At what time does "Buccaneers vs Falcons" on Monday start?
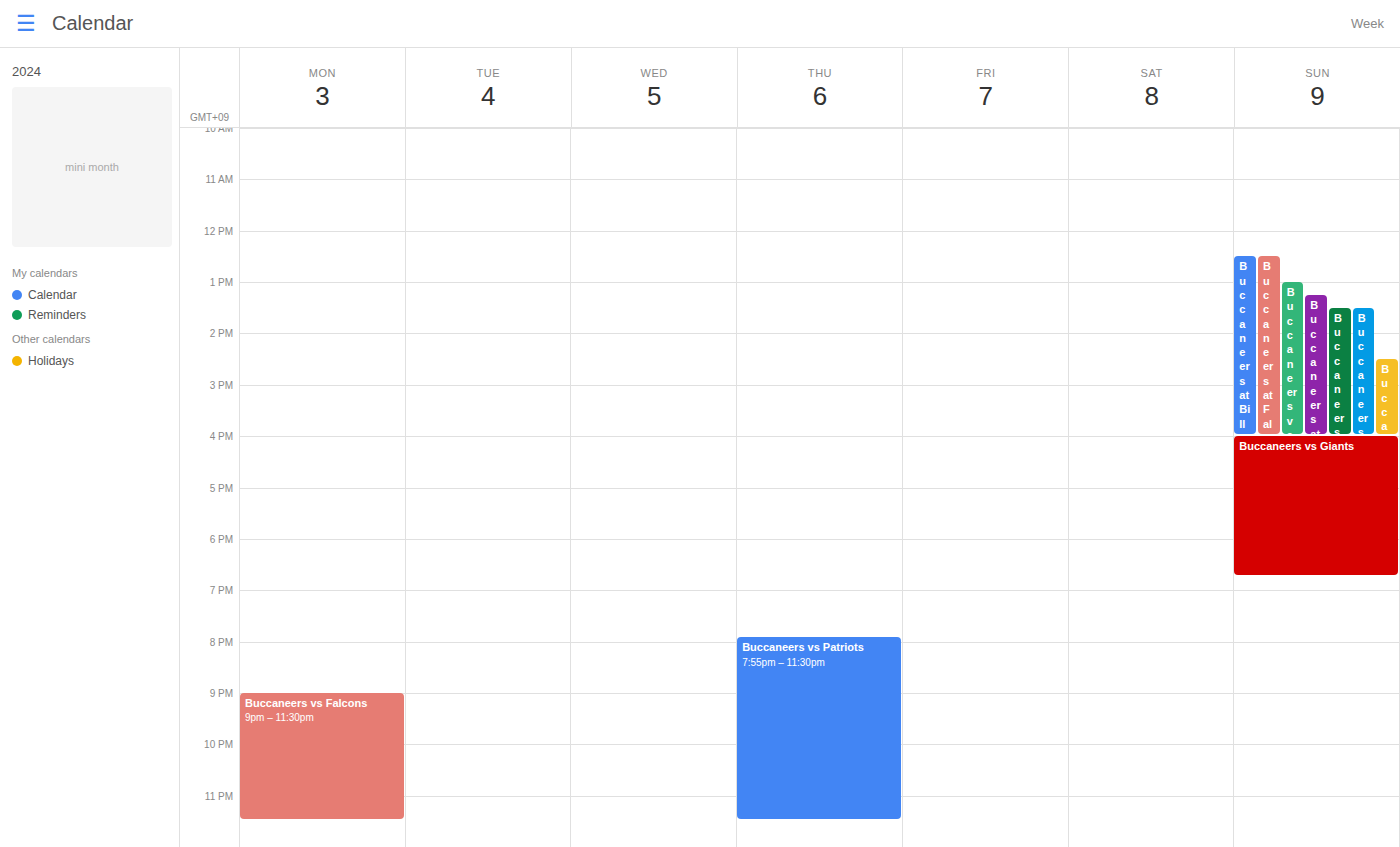
9:00 PM